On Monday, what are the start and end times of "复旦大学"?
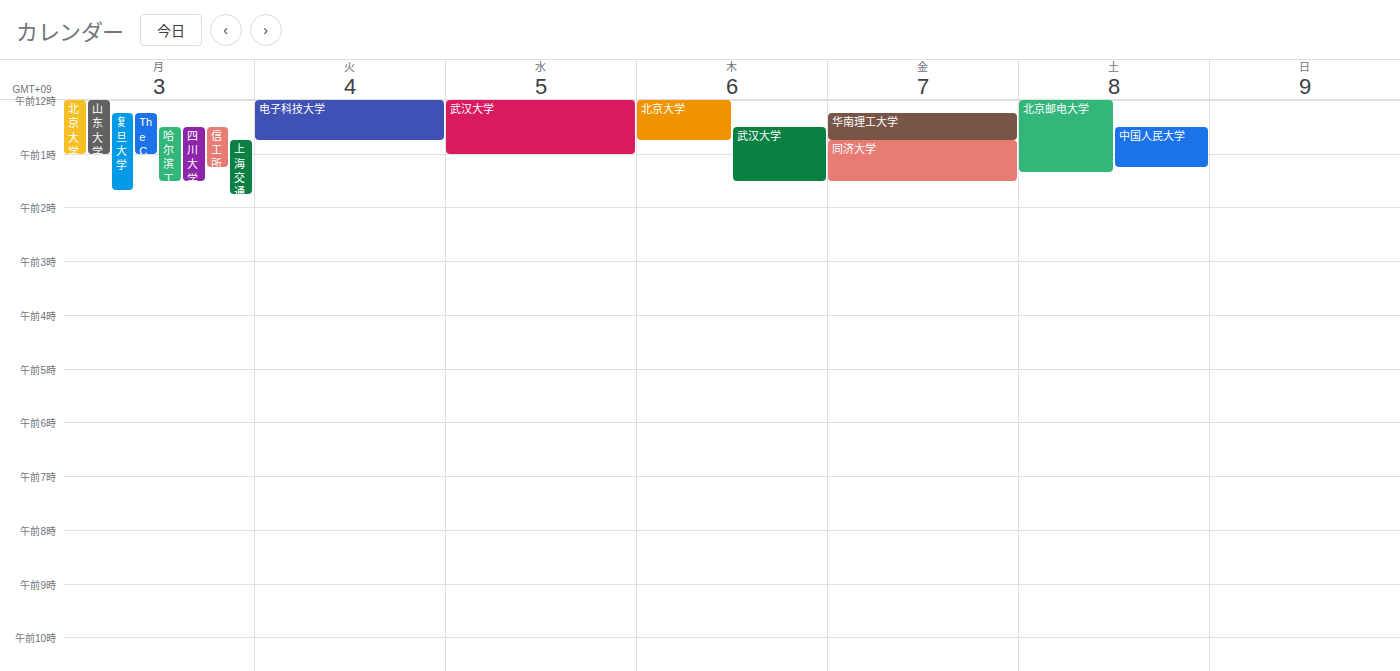
12:15 AM to 1:40 AM